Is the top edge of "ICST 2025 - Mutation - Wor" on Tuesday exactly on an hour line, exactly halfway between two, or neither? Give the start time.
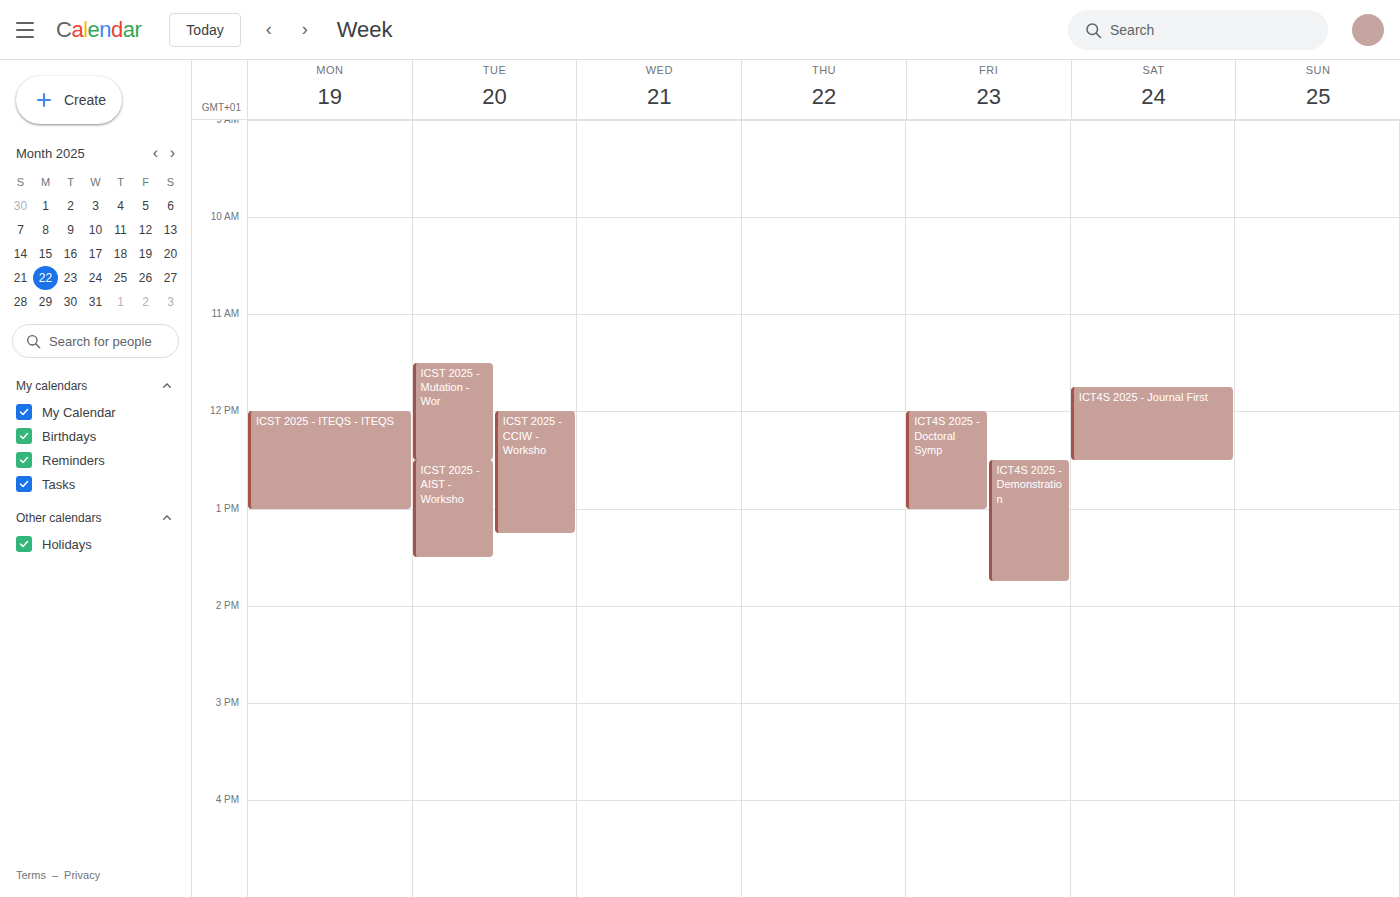
11:30 -- halfway between the 11:00 and 12:00 lines.